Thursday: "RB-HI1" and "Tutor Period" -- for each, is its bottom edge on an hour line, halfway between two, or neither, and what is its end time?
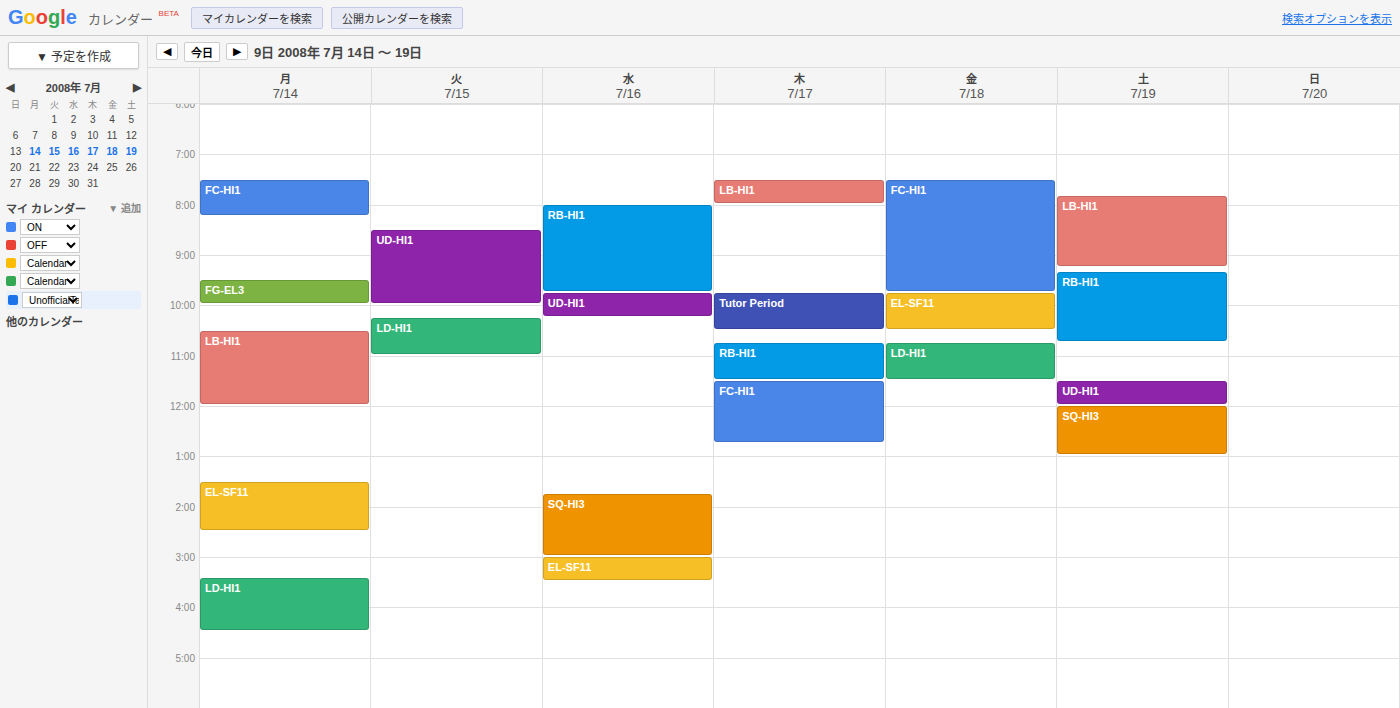
"RB-HI1": 11:30, halfway between the 11:00 and 12:00 lines. "Tutor Period": 10:30, halfway between the 10:00 and 11:00 lines.